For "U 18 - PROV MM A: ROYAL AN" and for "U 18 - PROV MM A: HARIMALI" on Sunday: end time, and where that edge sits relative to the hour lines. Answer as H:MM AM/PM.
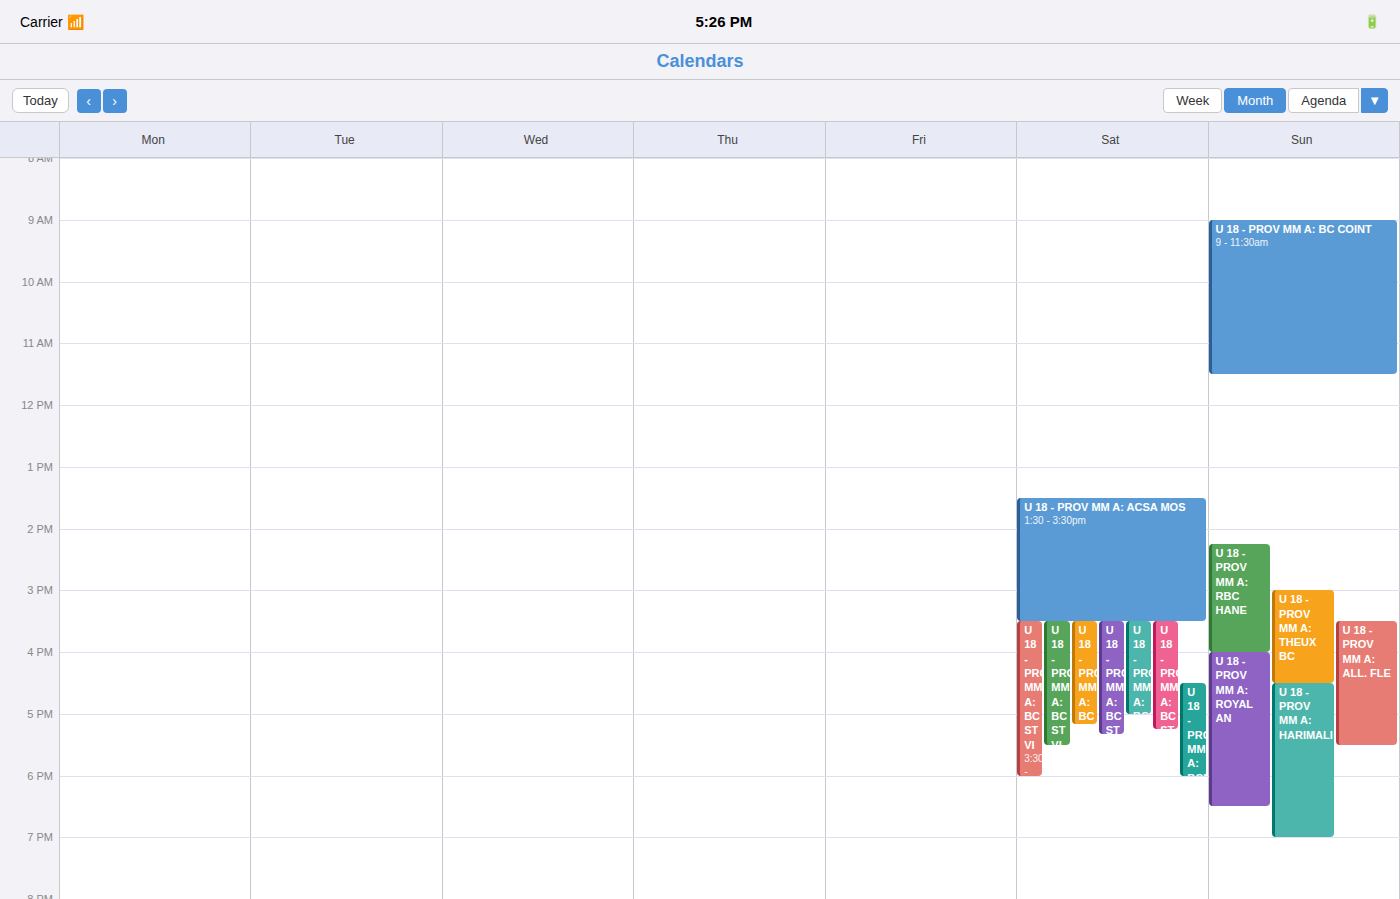
"U 18 - PROV MM A: ROYAL AN": 6:30 PM, halfway between the 6 PM and 7 PM lines. "U 18 - PROV MM A: HARIMALI": 7:00 PM, exactly on the 7 PM line.